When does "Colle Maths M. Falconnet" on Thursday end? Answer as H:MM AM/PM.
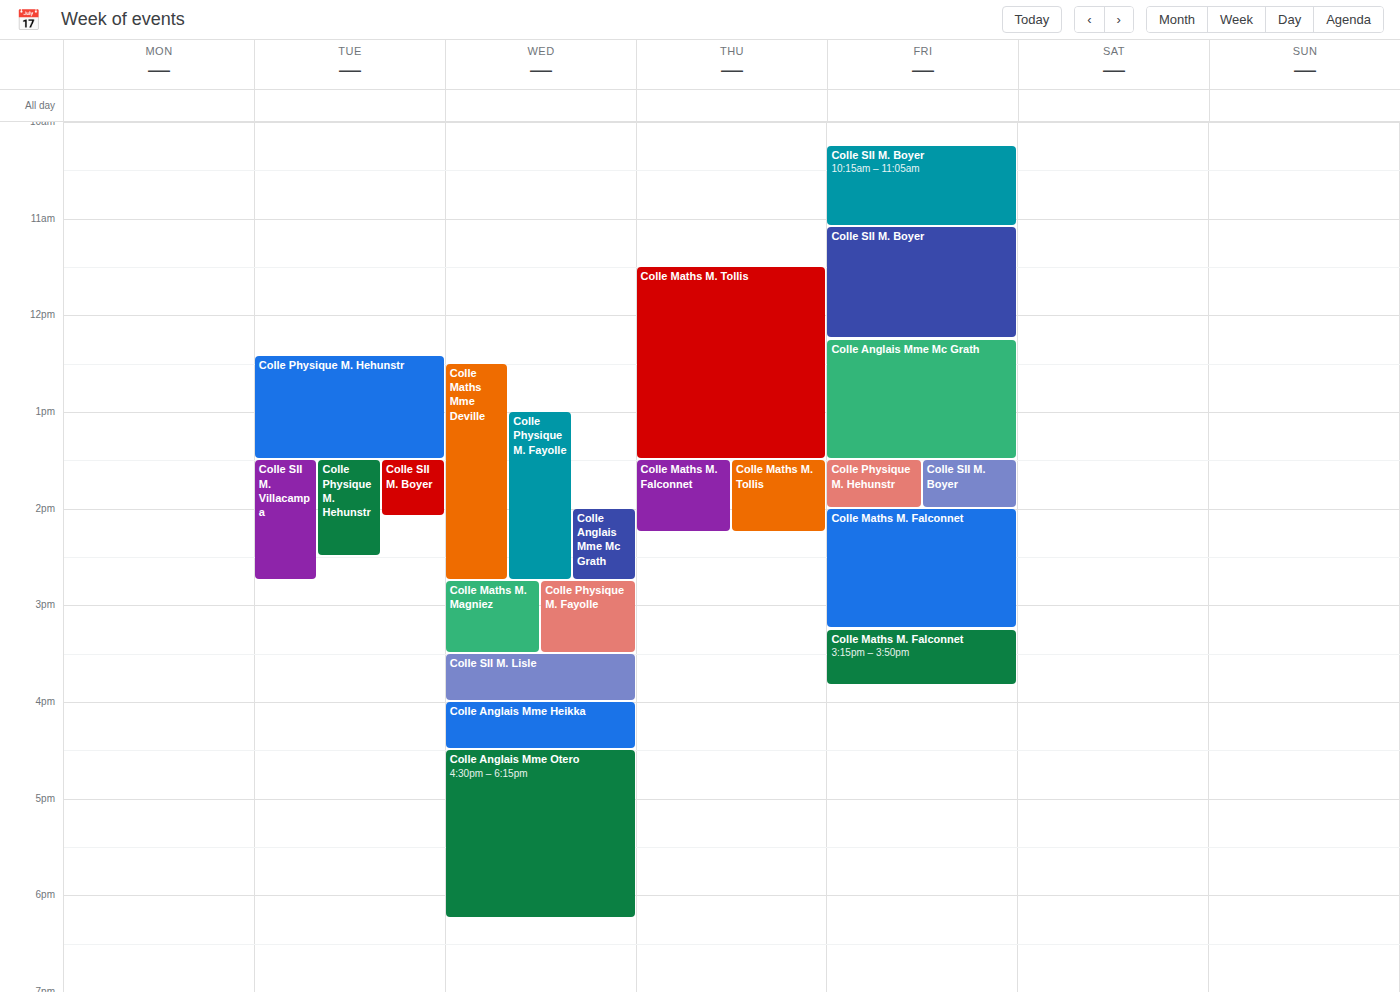
2:15 PM